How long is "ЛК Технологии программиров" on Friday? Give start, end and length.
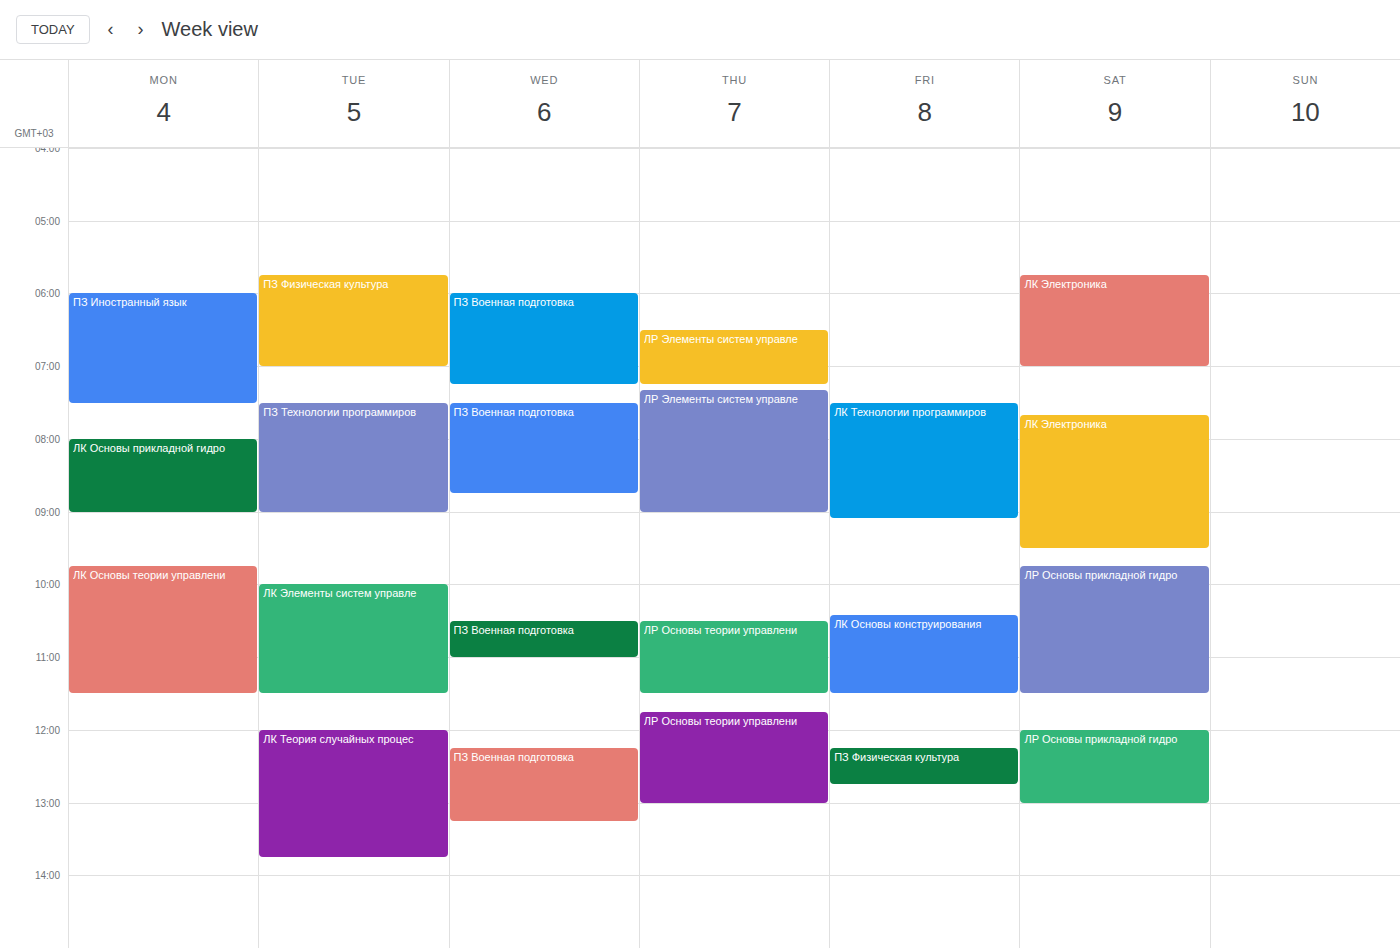
7:30 AM to 9:05 AM, 1 hour 35 minutes